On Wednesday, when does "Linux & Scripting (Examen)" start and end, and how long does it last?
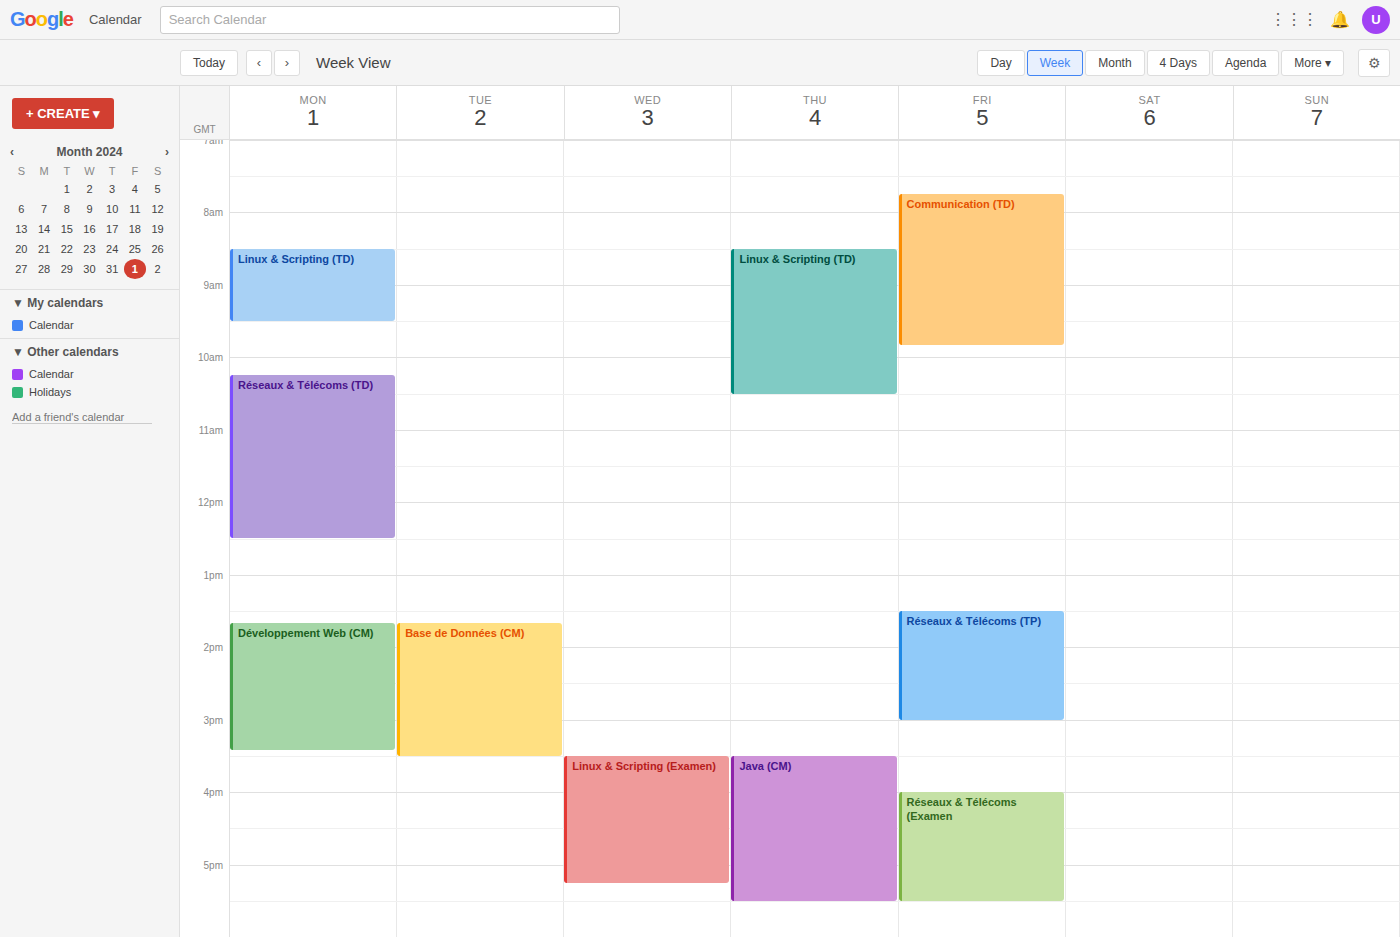
3:30 PM to 5:15 PM, 1 hour 45 minutes